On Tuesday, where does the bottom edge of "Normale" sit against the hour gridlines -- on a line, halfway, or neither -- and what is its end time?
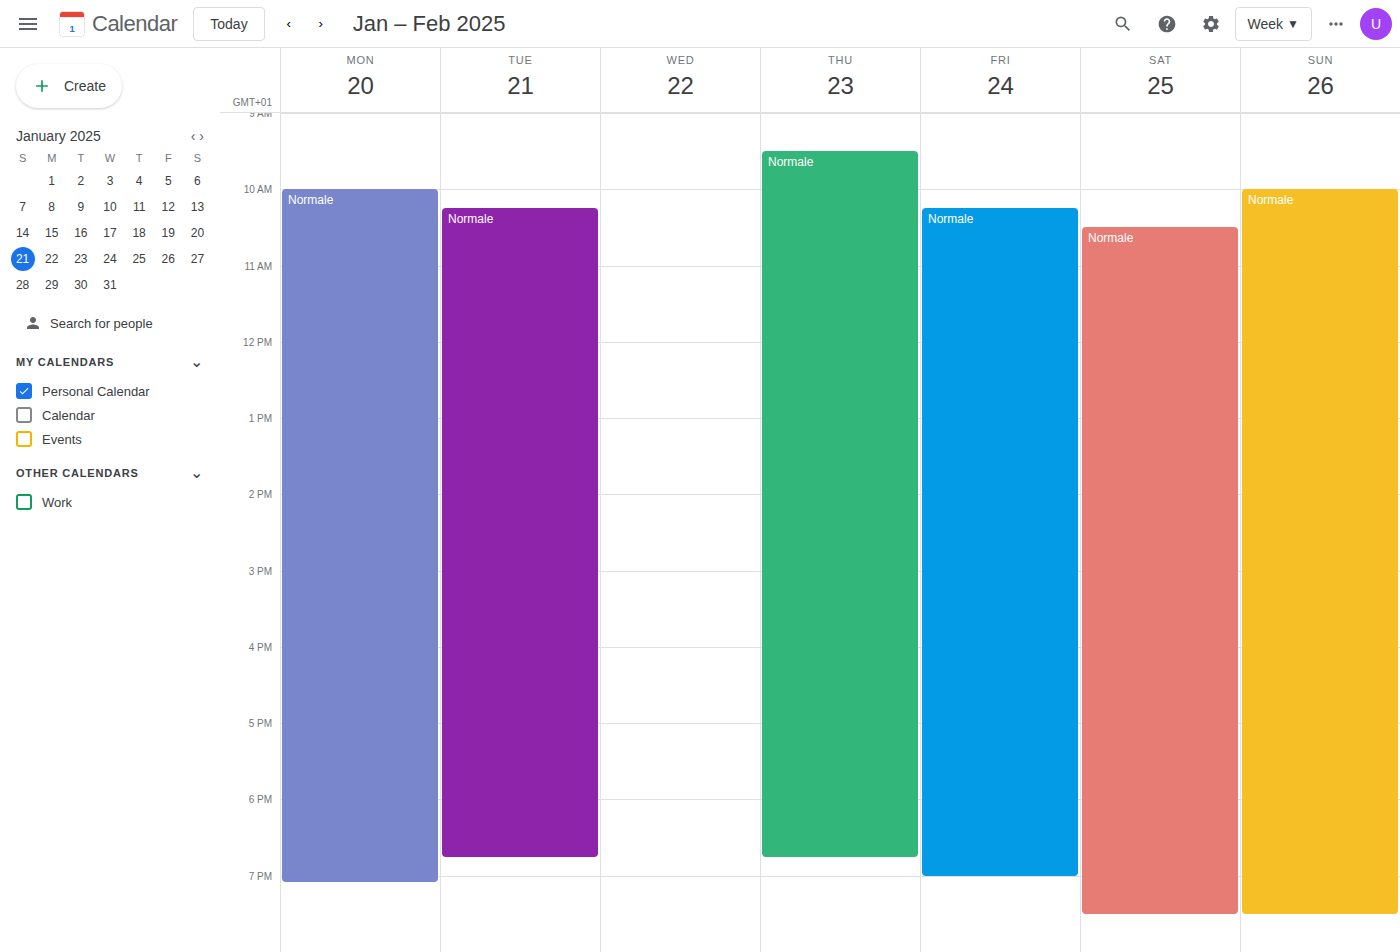
6:45 PM -- neither: three quarters of the way from the 6 PM line to the 7 PM line.